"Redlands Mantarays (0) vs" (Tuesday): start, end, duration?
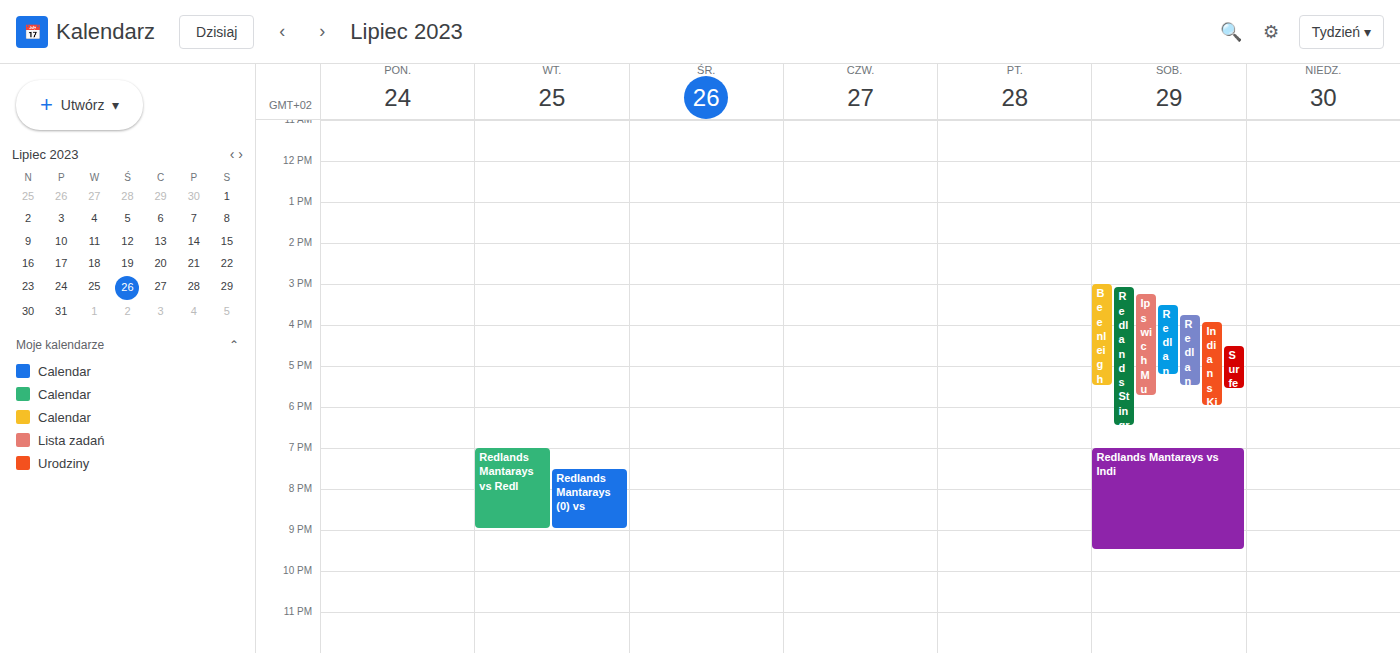
7:30 PM to 9:00 PM, 1 hour 30 minutes